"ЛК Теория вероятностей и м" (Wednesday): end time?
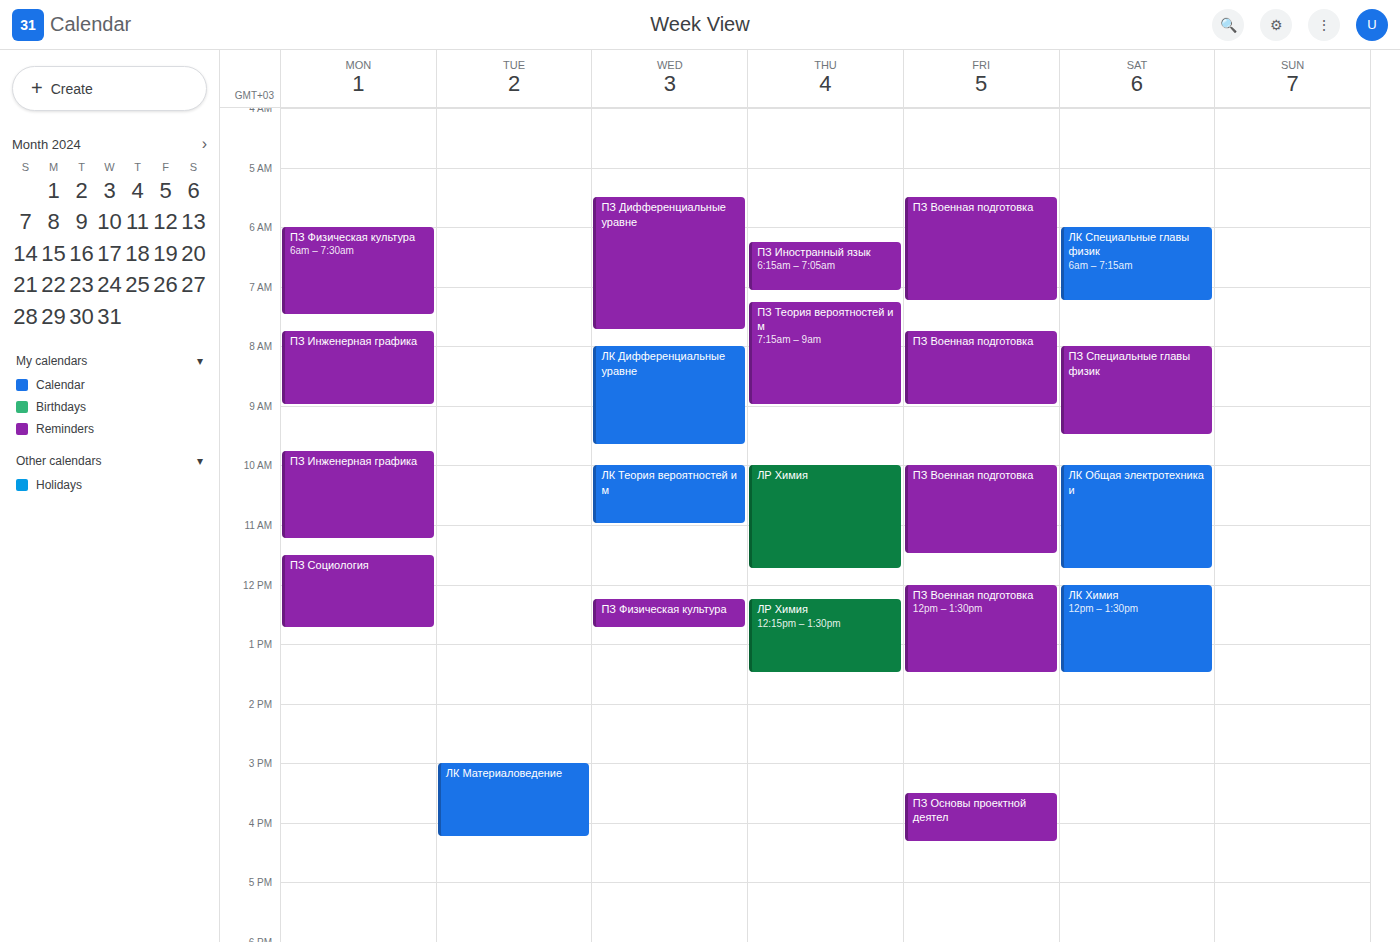
11:00 AM